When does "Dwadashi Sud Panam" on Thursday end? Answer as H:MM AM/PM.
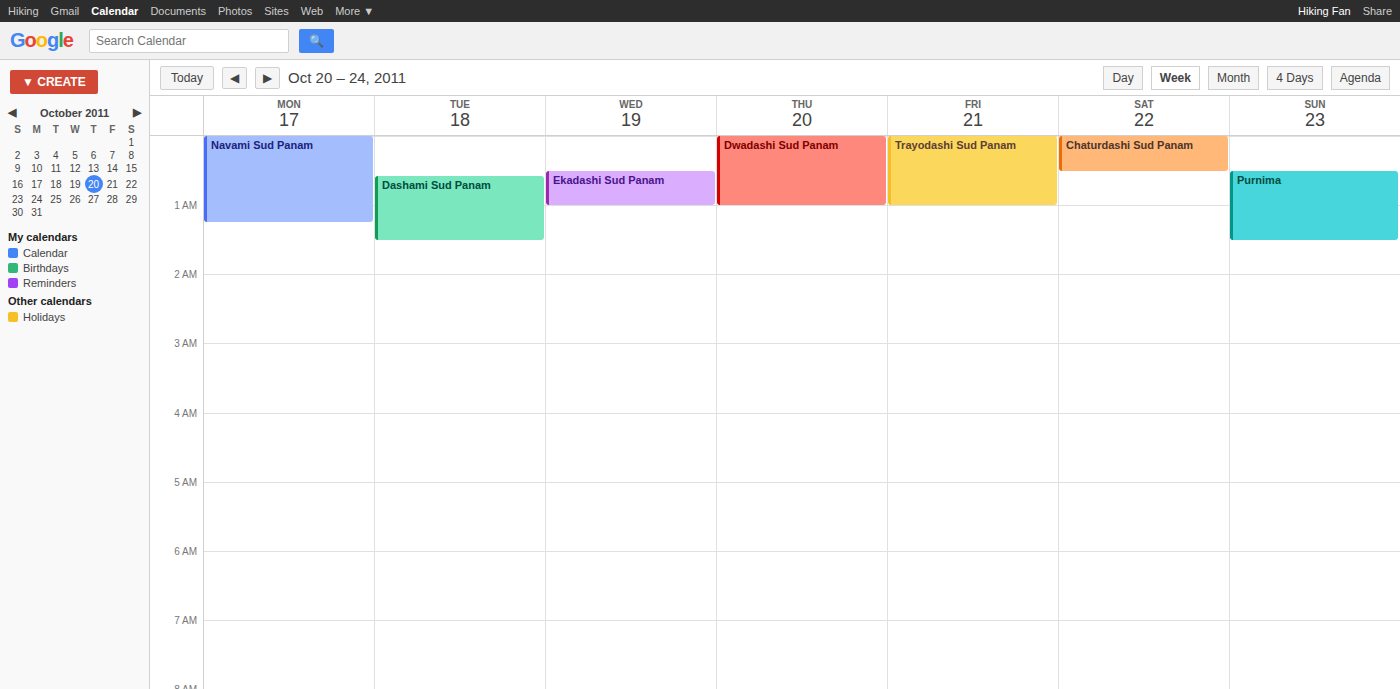
1:00 AM